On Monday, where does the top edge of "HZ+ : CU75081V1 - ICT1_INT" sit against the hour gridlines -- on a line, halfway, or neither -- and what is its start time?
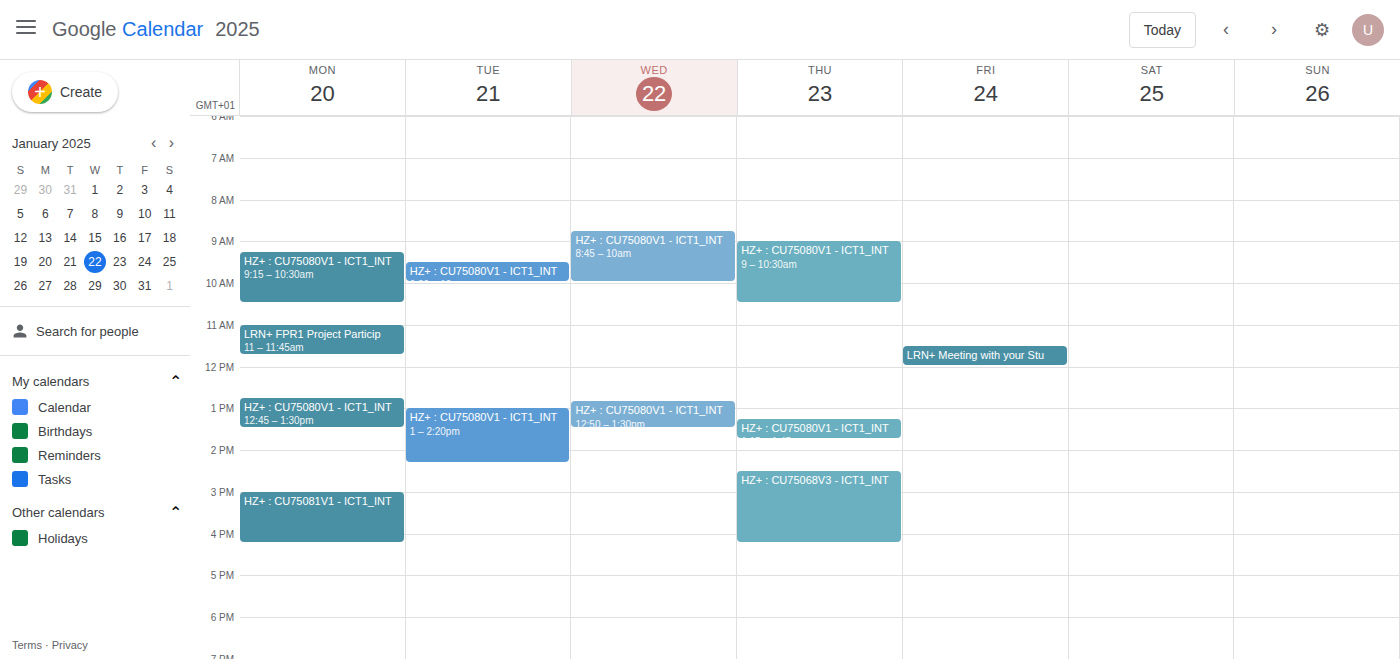
3:00 PM -- exactly on the 3 PM line.